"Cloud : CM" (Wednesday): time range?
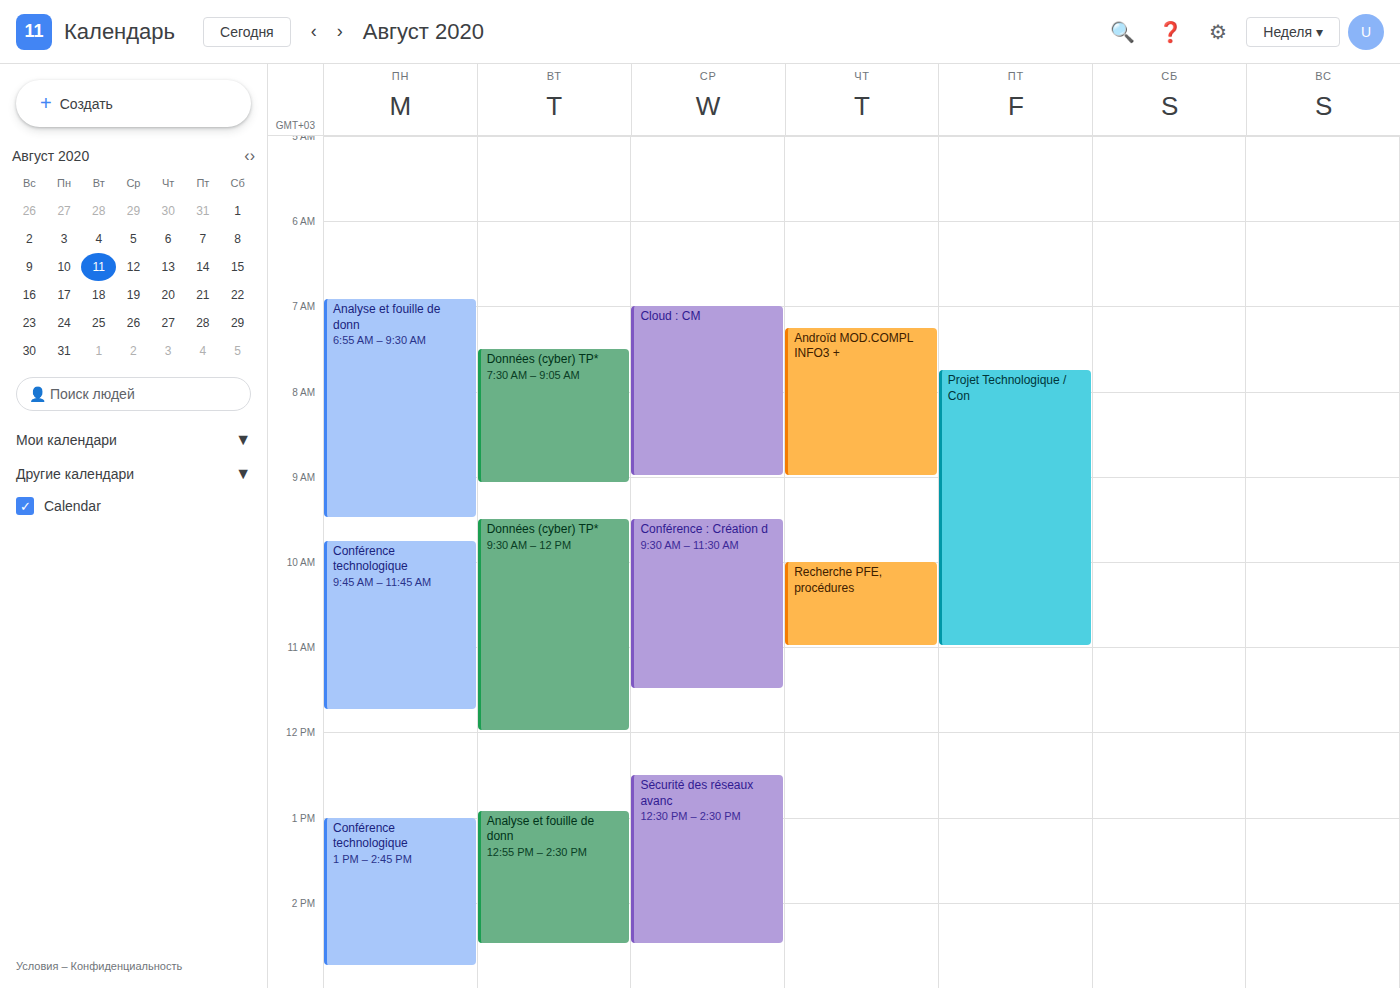
7:00 AM to 9:00 AM